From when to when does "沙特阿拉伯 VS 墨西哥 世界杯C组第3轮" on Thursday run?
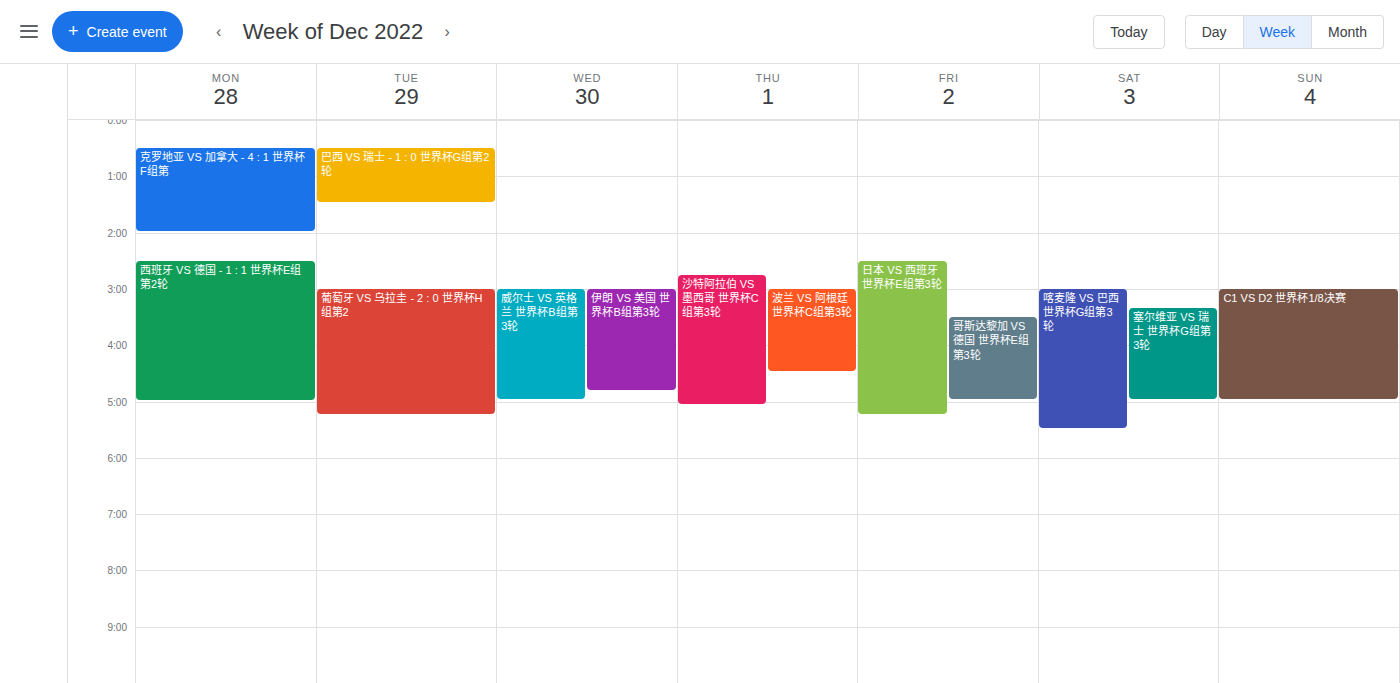
02:45 to 05:05